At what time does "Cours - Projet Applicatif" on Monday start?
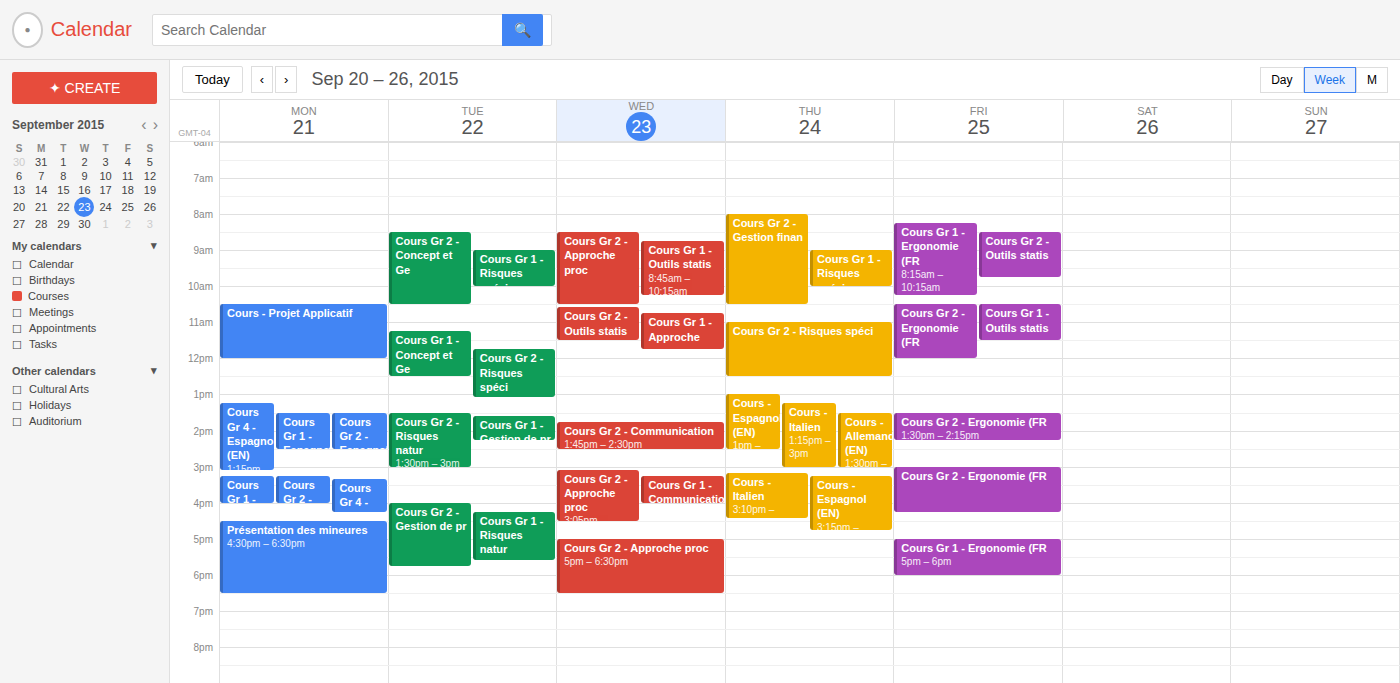
10:30 AM